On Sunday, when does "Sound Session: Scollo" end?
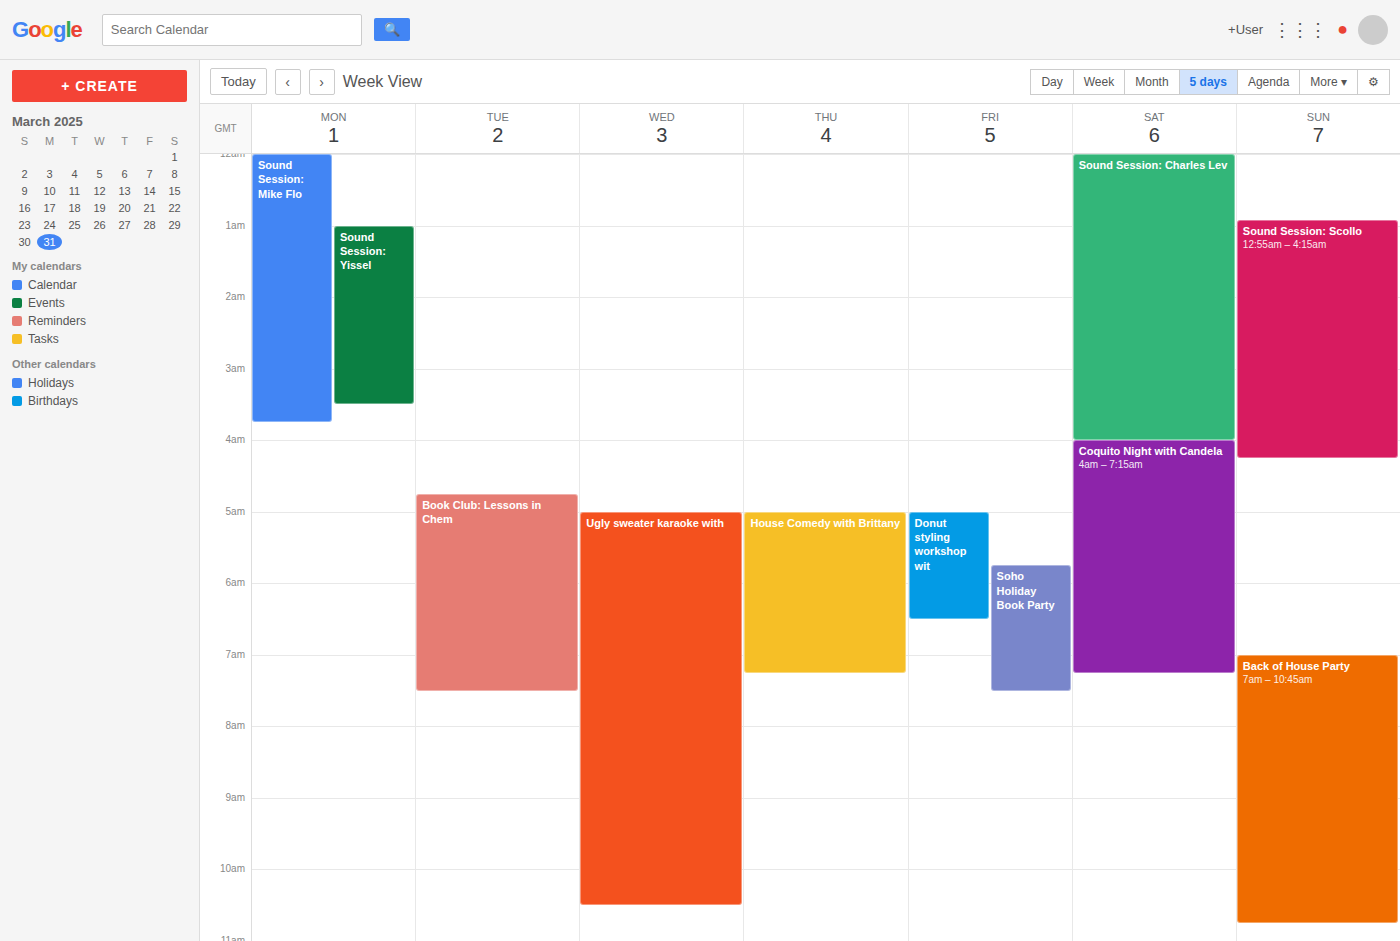
4:15 AM